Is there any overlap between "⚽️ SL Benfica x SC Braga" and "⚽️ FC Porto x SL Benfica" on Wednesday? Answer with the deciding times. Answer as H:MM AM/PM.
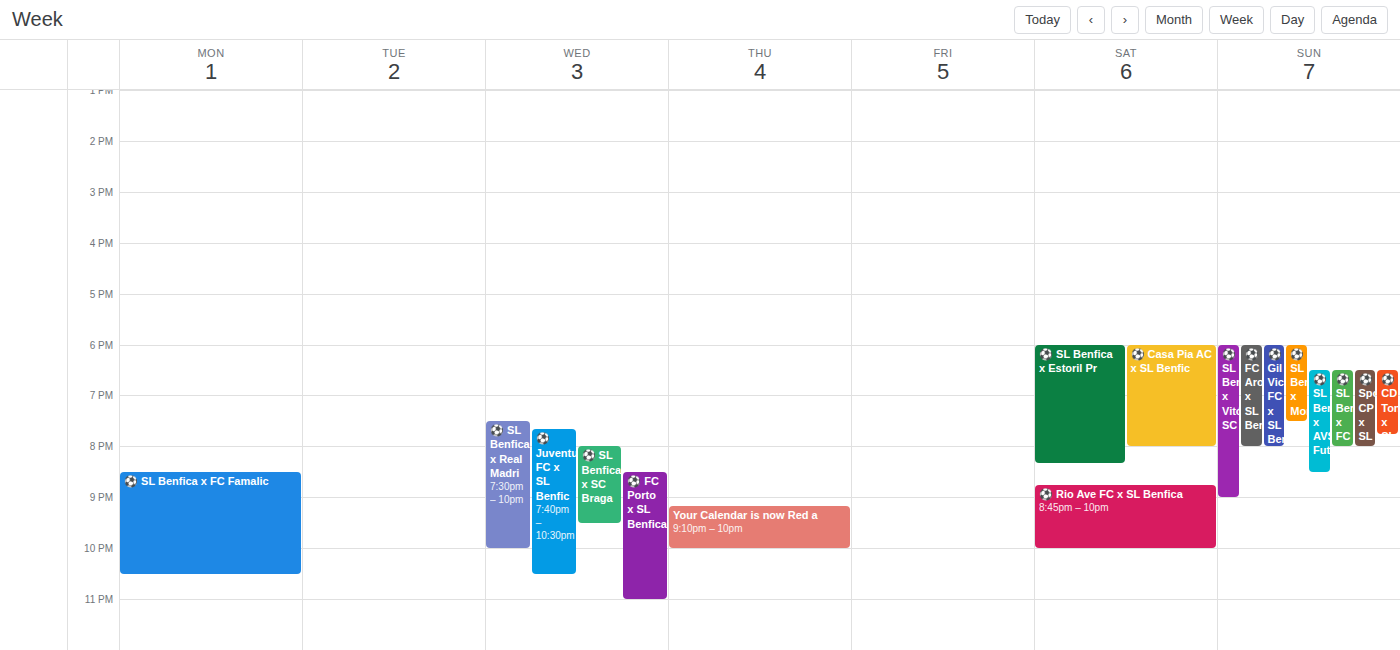
"⚽️ FC Porto x SL Benfica" starts at 8:30 PM, before "⚽️ SL Benfica x SC Braga" ends at 9:30 PM -- they overlap.